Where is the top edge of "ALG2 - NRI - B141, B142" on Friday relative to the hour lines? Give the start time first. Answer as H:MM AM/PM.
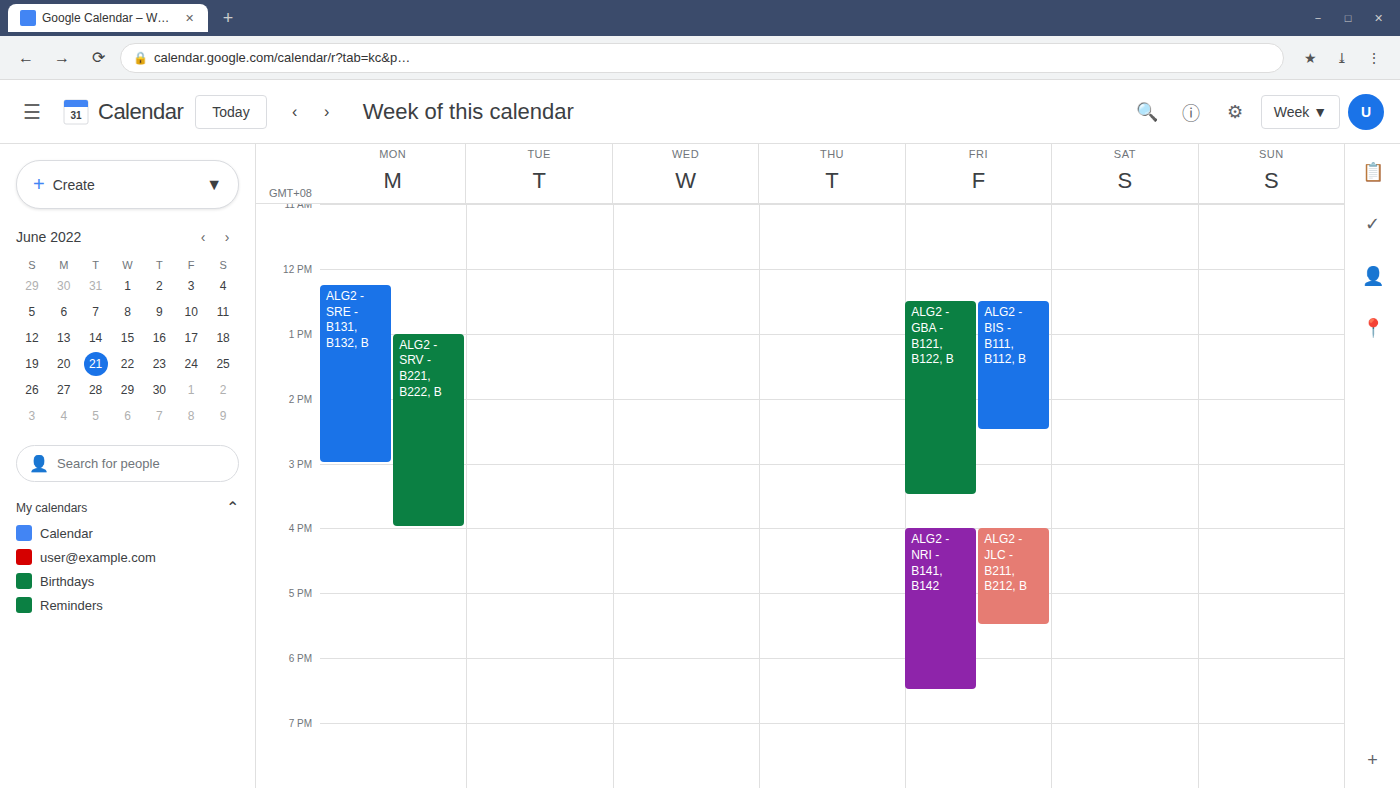
4:00 PM -- exactly on the 4 PM line.